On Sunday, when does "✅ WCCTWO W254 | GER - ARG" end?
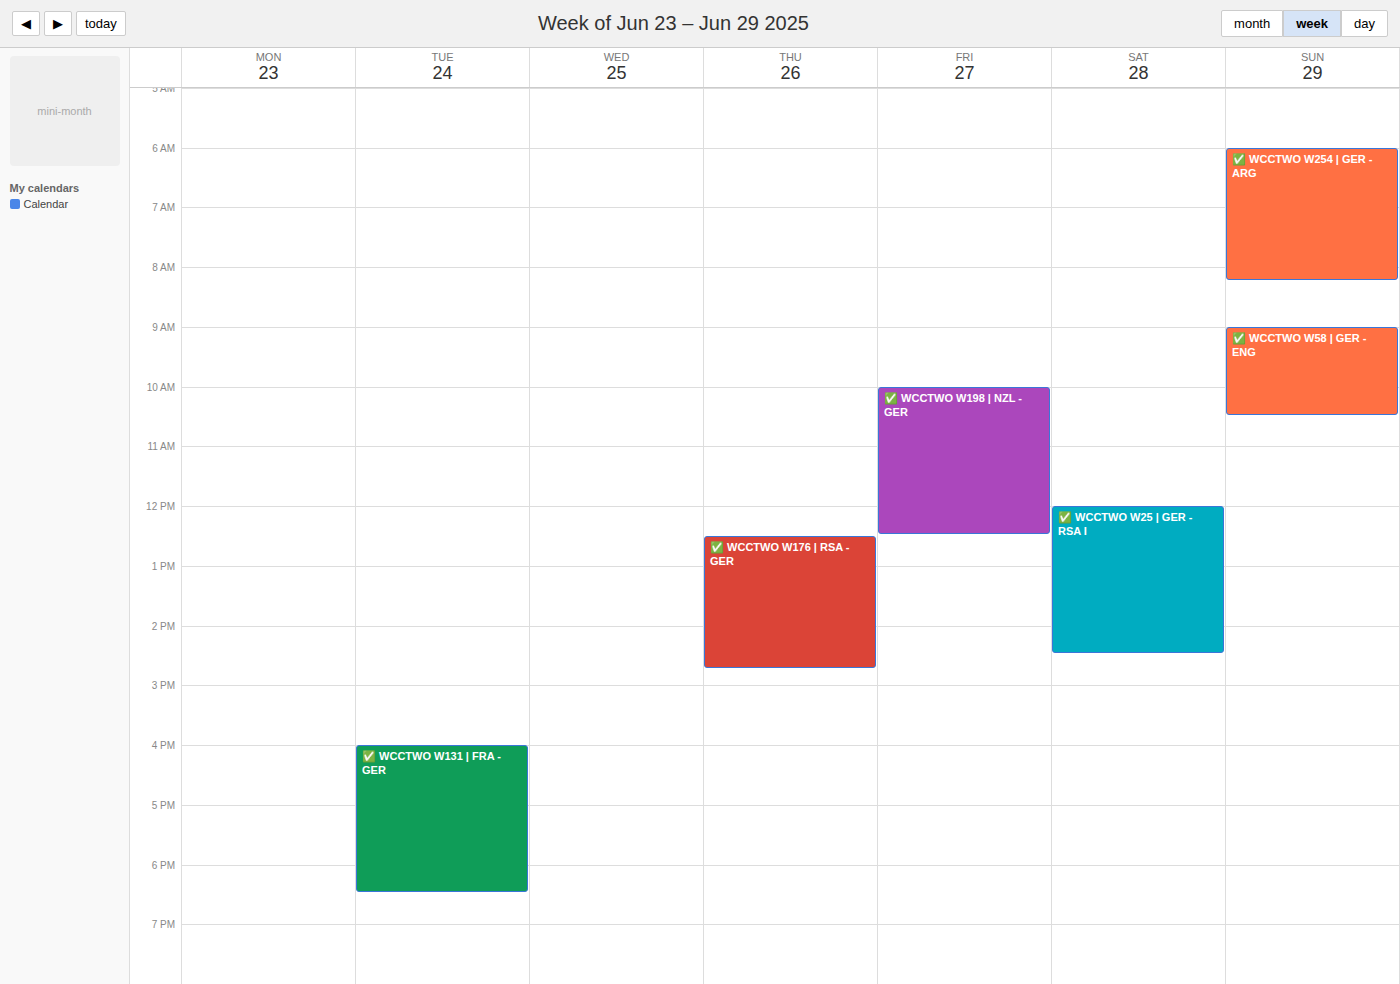
08:15